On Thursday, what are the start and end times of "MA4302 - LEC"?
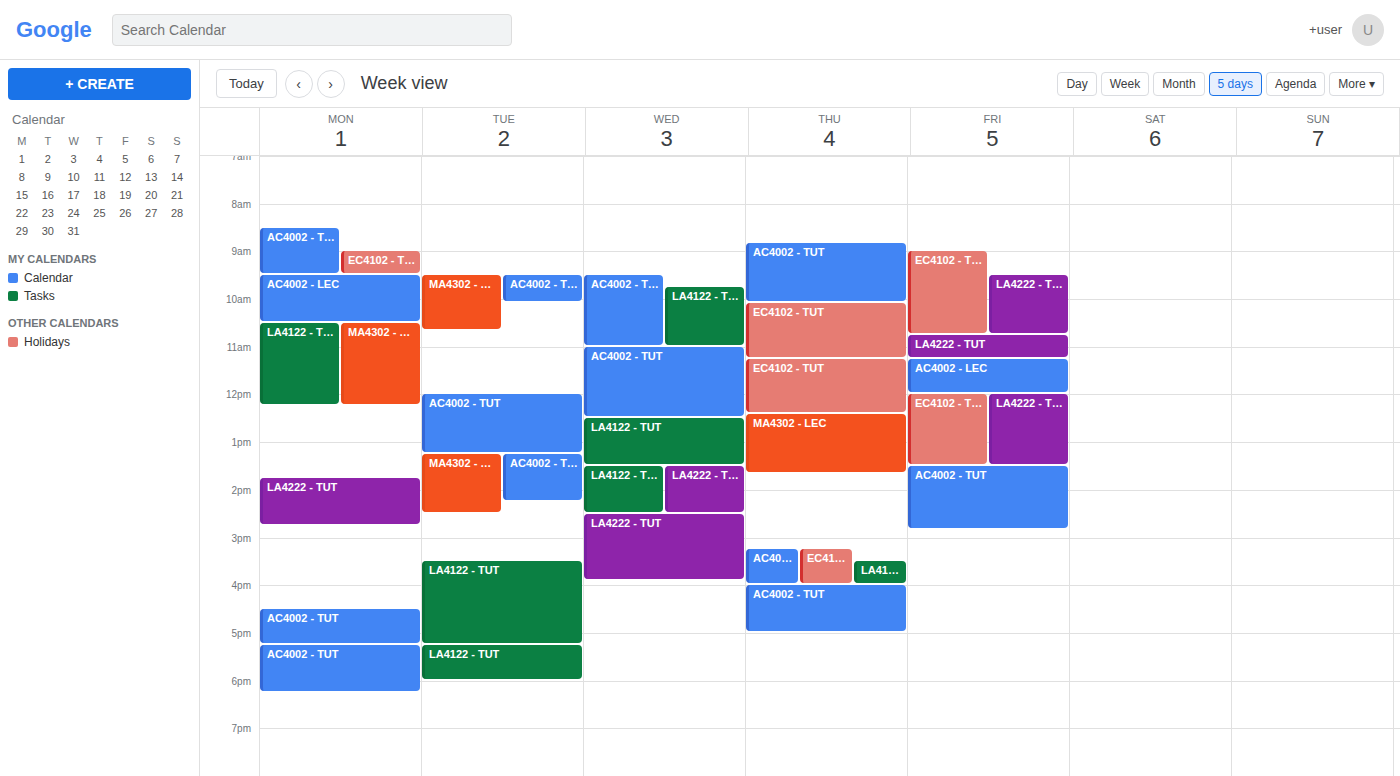
12:25 PM to 1:40 PM